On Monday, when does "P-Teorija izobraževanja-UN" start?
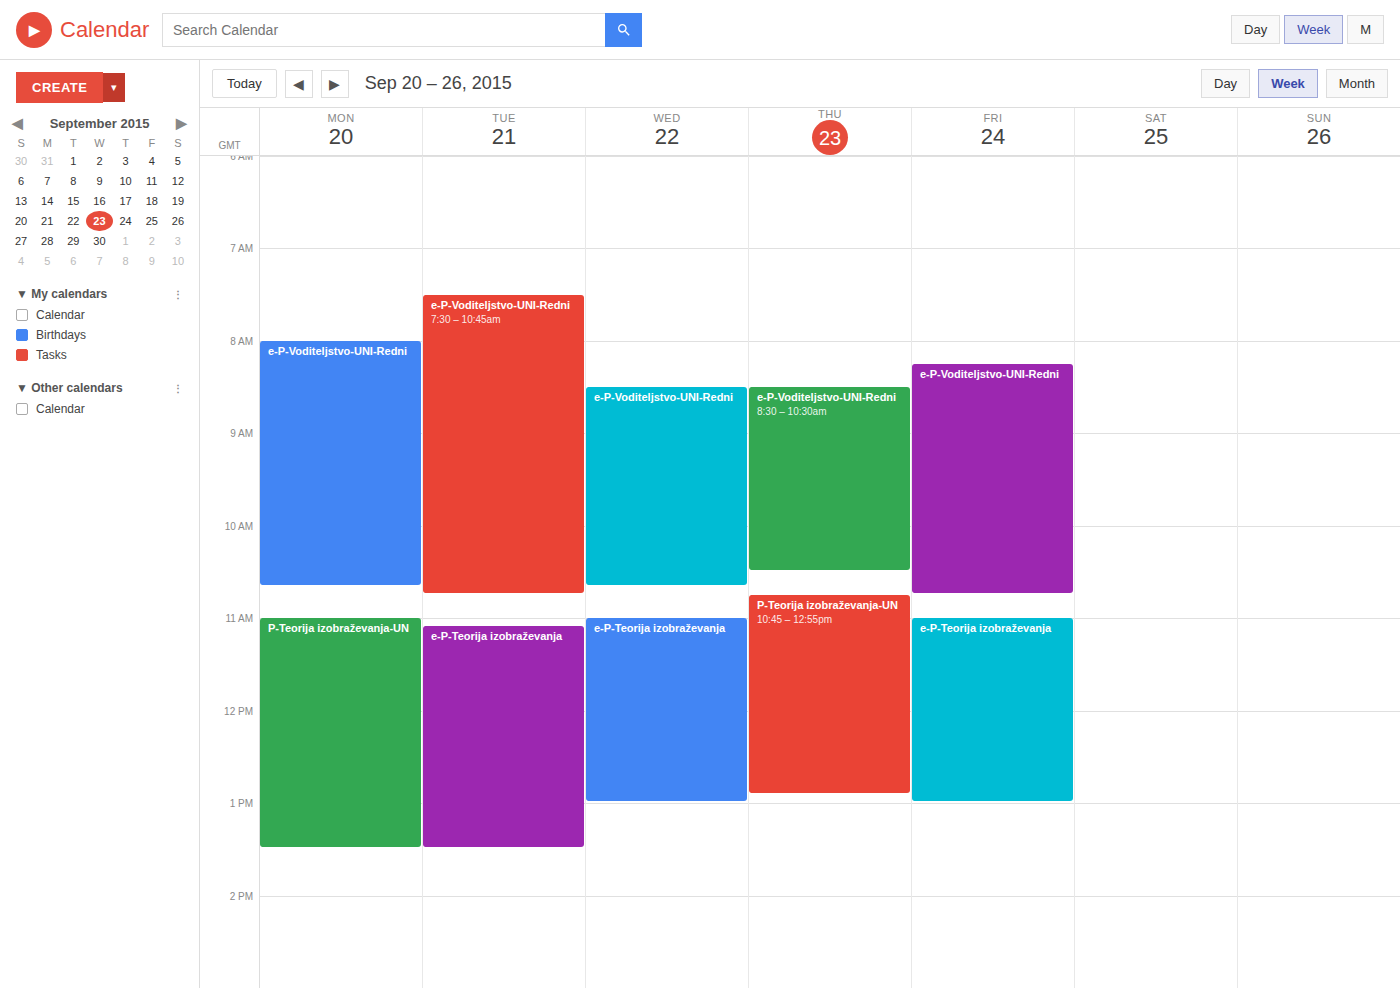
11:00 AM